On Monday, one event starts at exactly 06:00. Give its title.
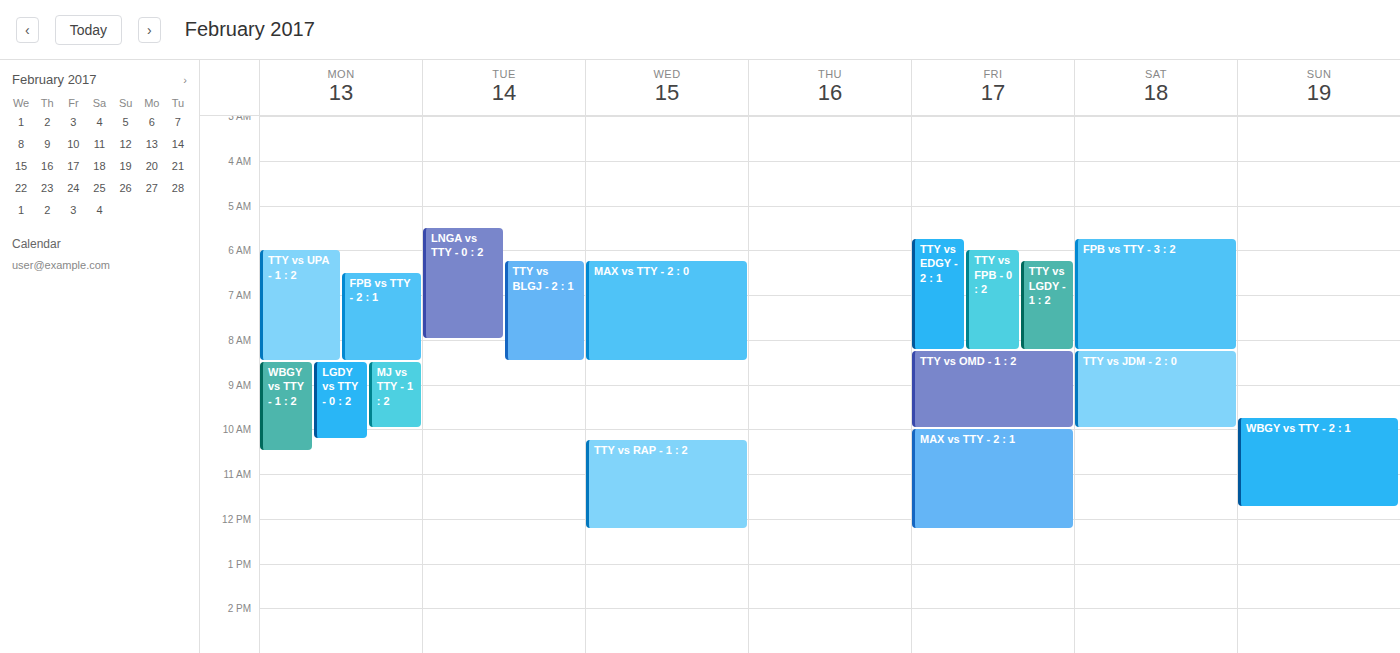
"TTY vs UPA - 1 : 2"